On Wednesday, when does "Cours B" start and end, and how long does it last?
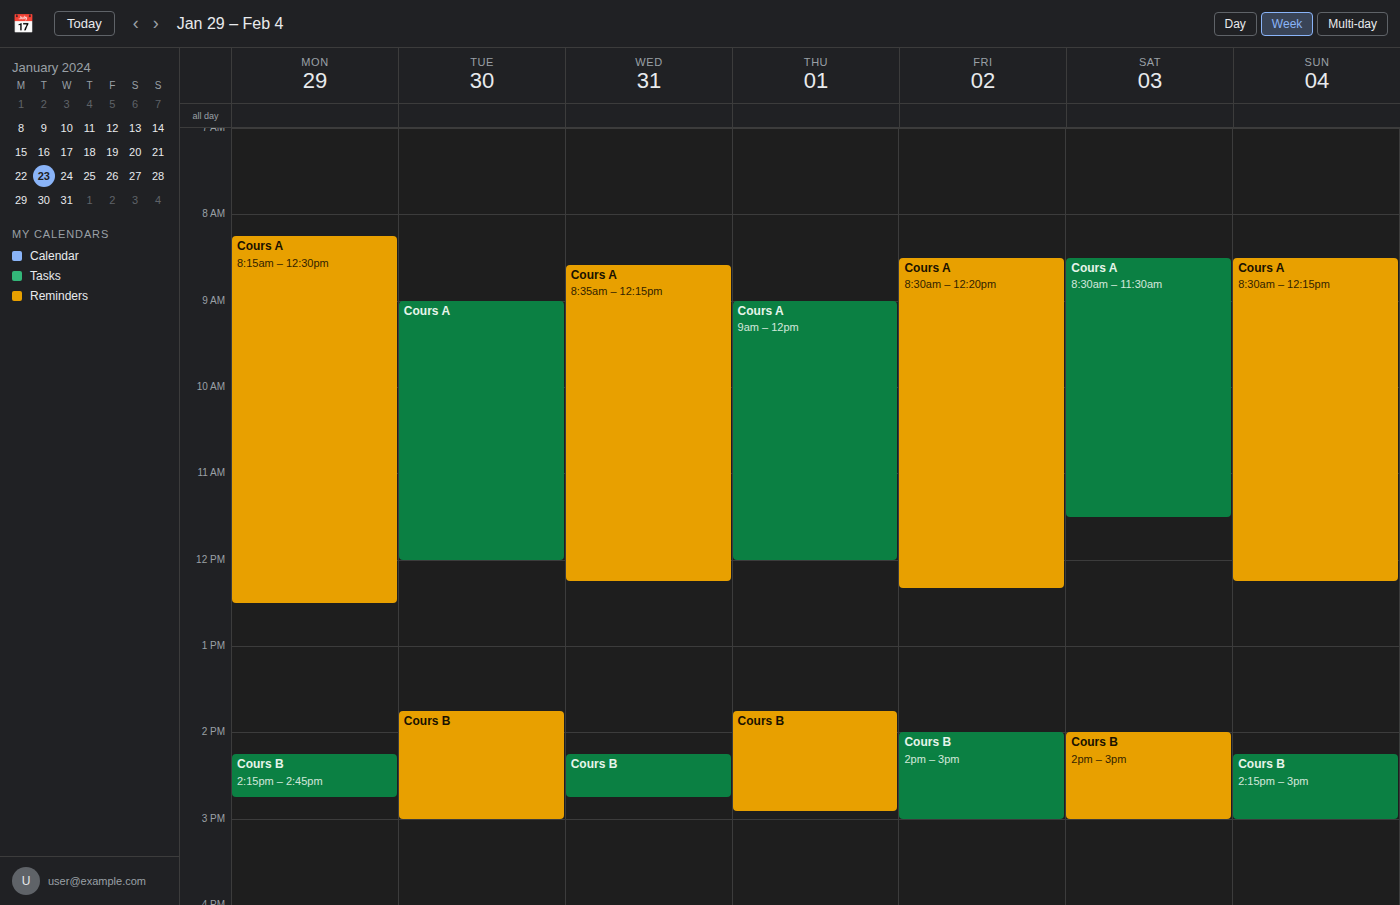
2:15 PM to 2:45 PM, 30 minutes